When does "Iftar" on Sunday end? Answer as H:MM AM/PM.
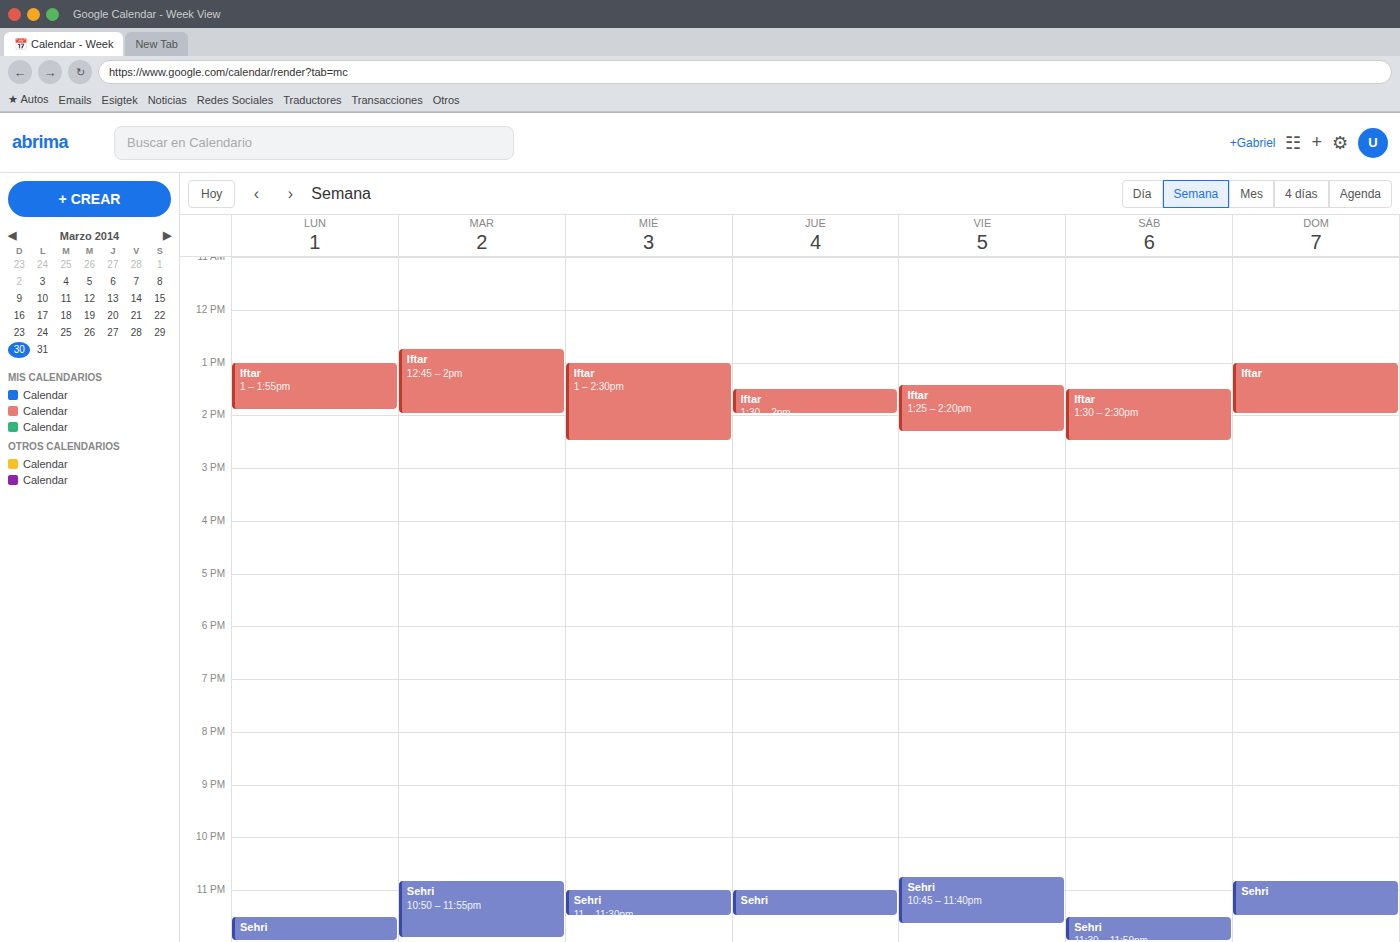
2:00 PM